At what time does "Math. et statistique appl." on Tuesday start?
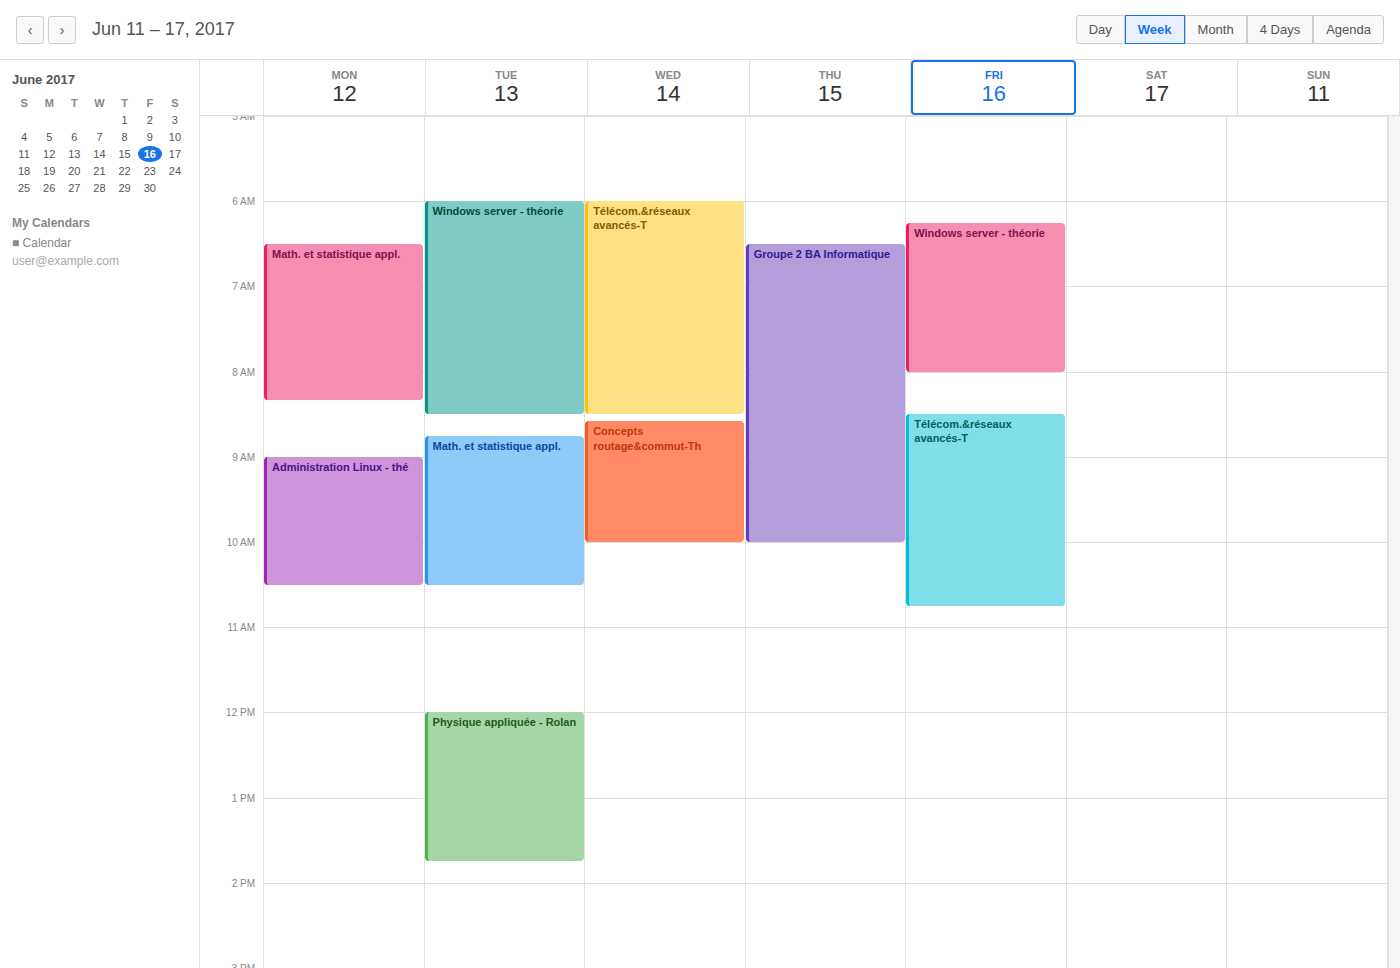
8:45 AM